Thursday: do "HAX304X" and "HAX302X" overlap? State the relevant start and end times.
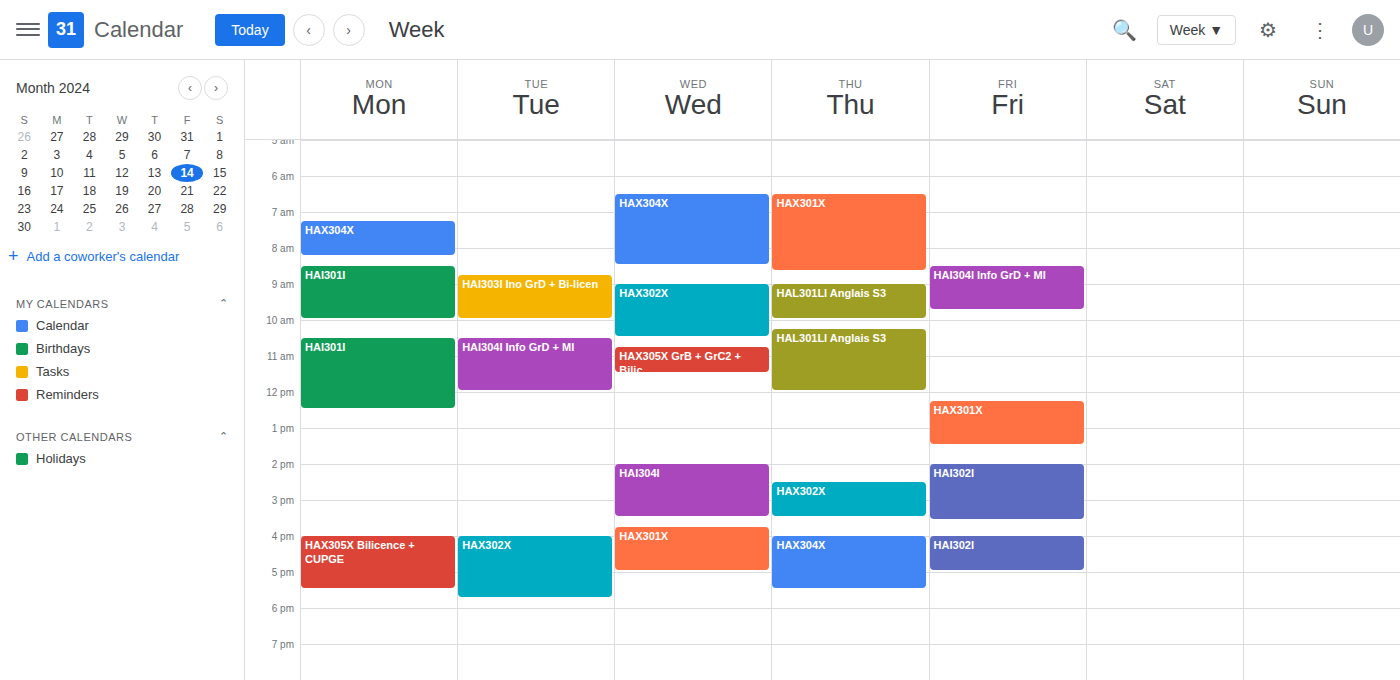
"HAX302X" ends at 3:30 PM and "HAX304X" starts at 4:00 PM -- no overlap.